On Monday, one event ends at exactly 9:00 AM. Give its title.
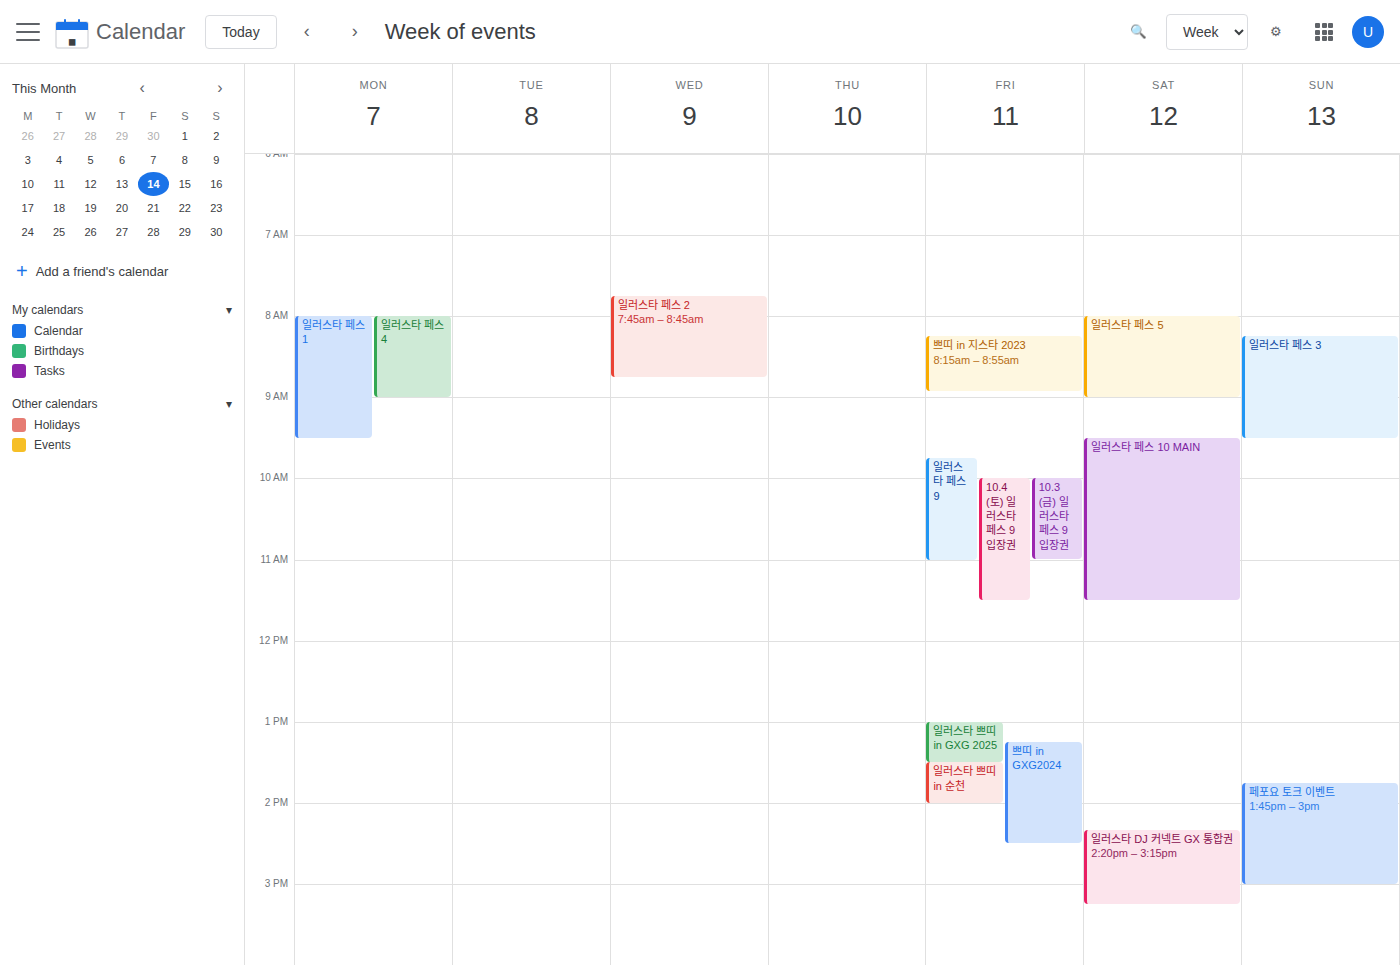
"일러스타 페스 4"